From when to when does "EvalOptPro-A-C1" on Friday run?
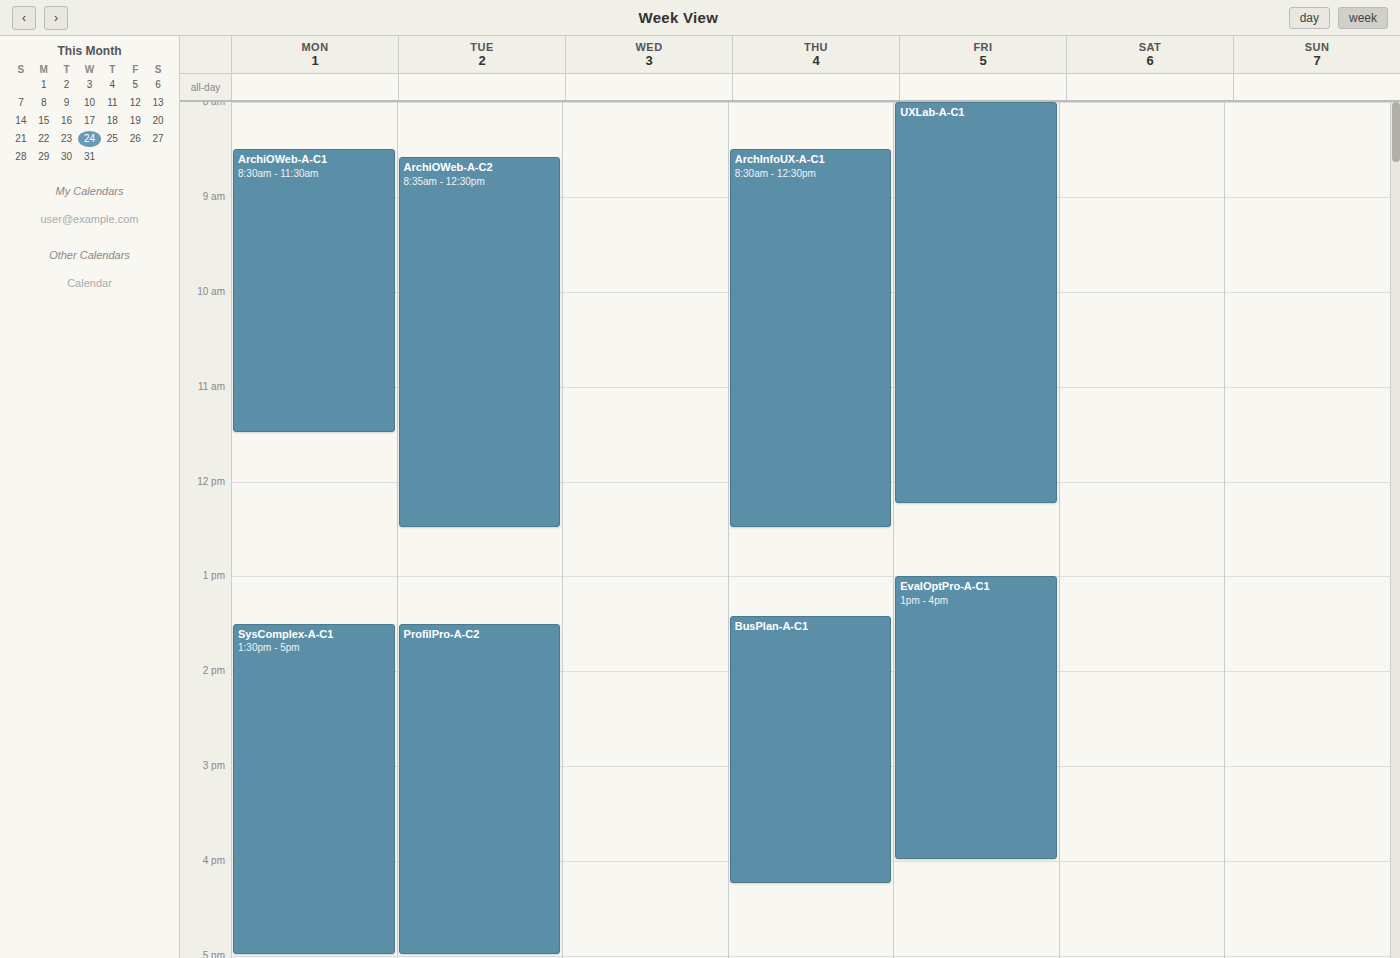
1:00 PM to 4:00 PM